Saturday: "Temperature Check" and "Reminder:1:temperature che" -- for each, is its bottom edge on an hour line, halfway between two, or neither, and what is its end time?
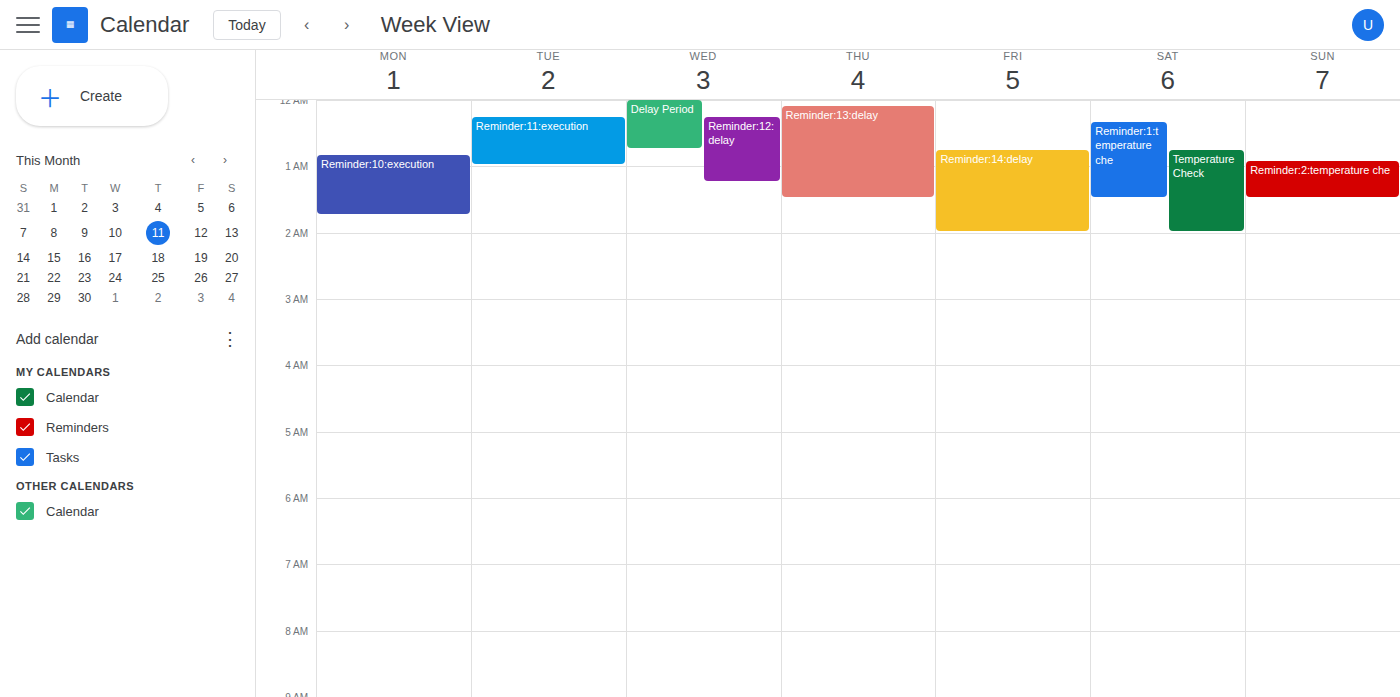
"Temperature Check": 02:00, exactly on the 02:00 line. "Reminder:1:temperature che": 01:30, halfway between the 01:00 and 02:00 lines.